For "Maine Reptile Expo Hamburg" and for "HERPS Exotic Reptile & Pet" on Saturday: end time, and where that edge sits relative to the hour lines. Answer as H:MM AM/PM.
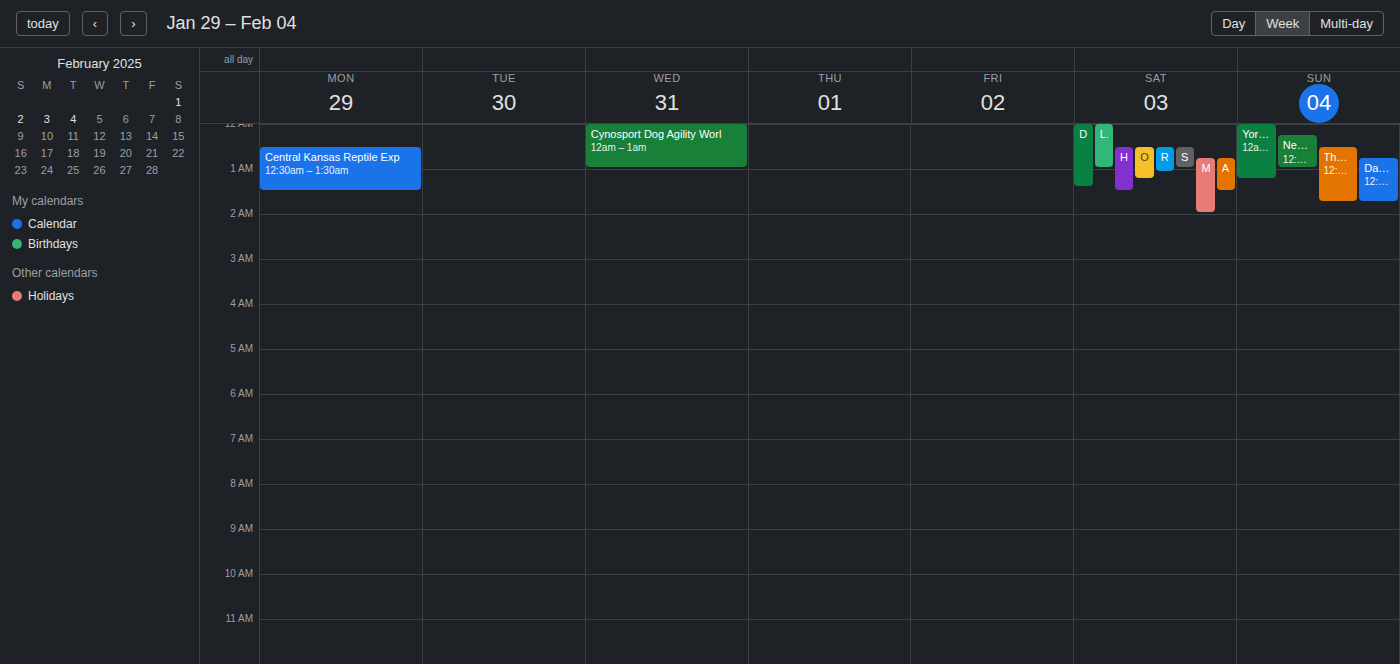
"Maine Reptile Expo Hamburg": 2:00 AM, exactly on the 2 AM line. "HERPS Exotic Reptile & Pet": 1:30 AM, halfway between the 1 AM and 2 AM lines.